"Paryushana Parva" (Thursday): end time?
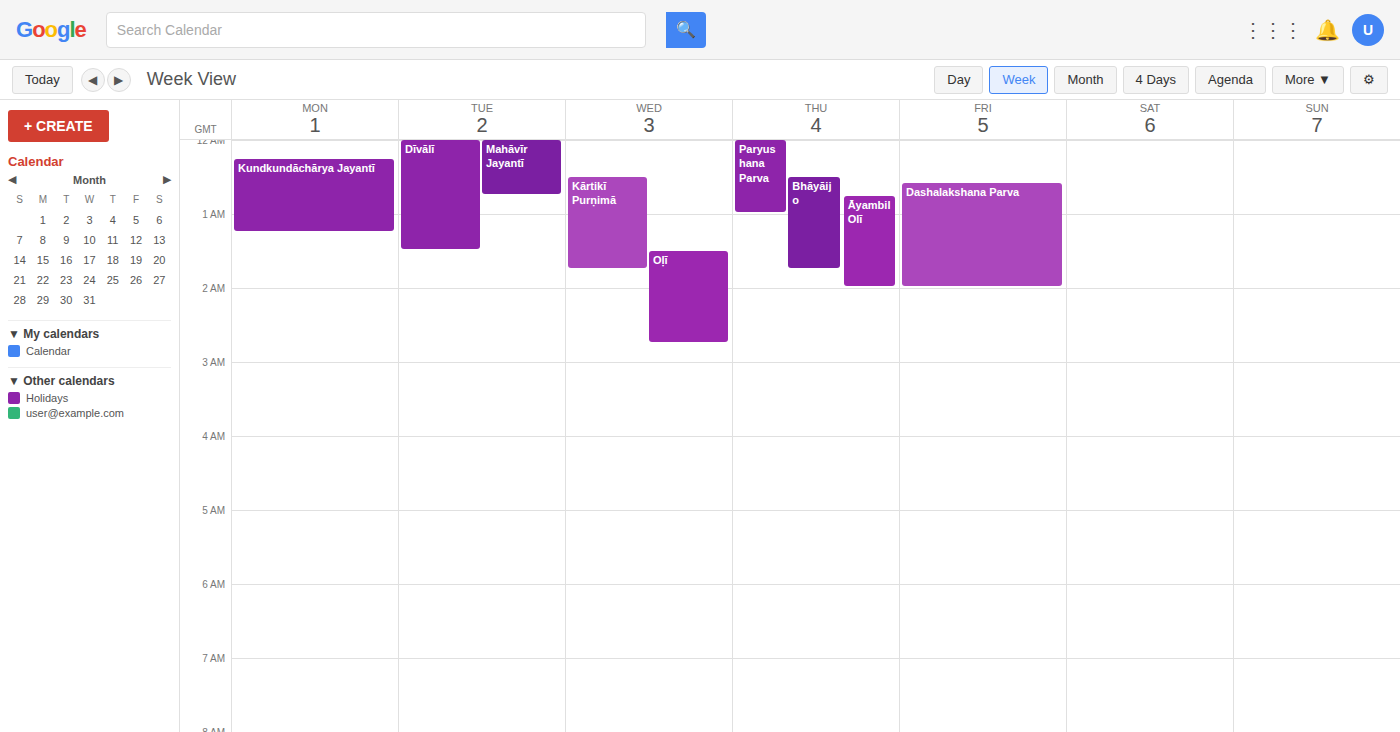
1:00 AM